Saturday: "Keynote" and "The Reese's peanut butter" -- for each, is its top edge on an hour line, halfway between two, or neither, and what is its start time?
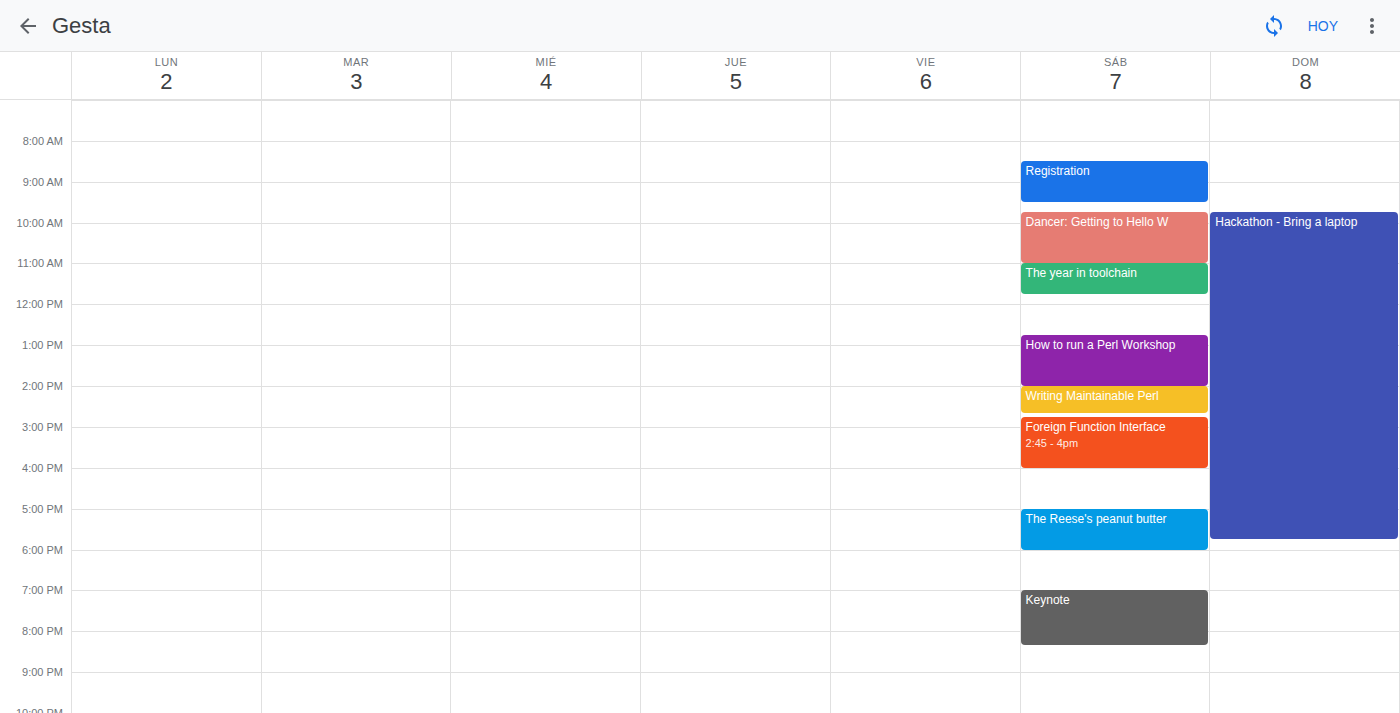
"Keynote": 7:00 PM, exactly on the 7 PM line. "The Reese's peanut butter": 5:00 PM, exactly on the 5 PM line.